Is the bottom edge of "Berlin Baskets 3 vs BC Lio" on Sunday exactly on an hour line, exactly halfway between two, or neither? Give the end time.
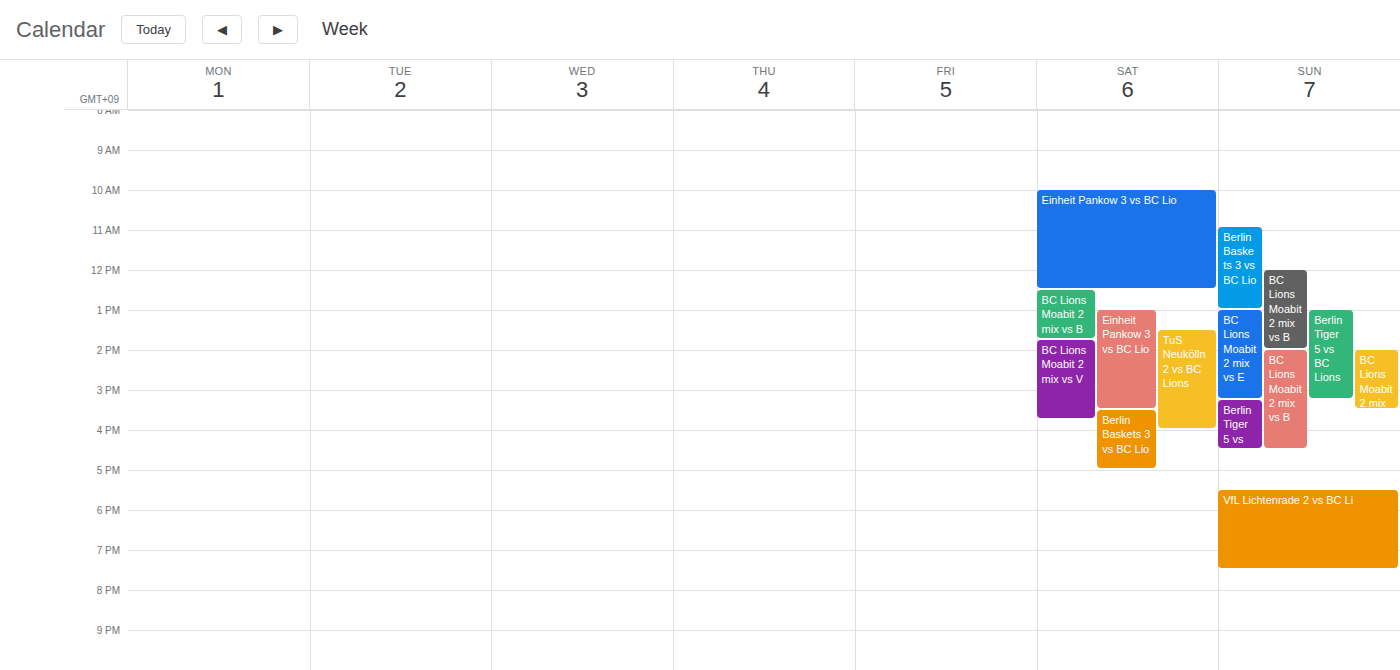
1:00 PM -- exactly on the 1 PM line.